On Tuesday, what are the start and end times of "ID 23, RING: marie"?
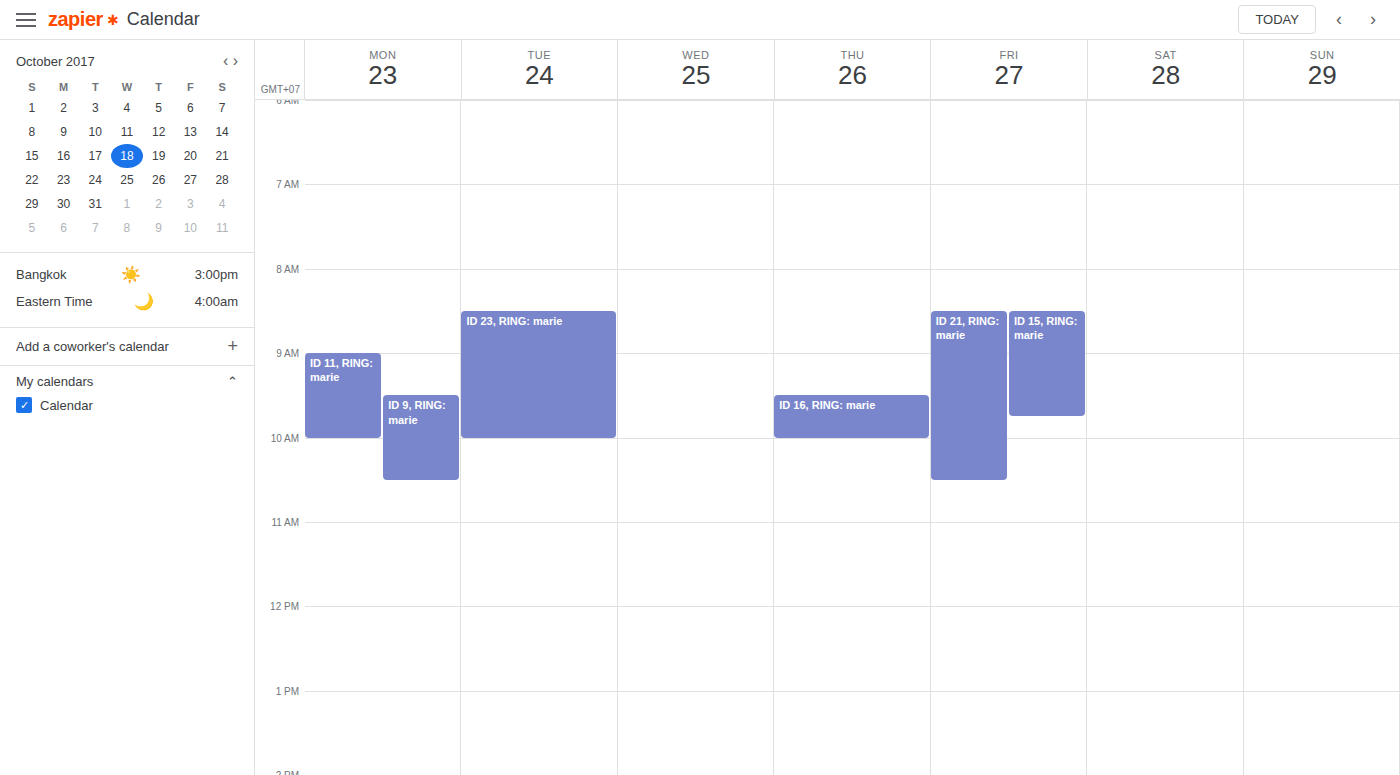
8:30 AM to 10:00 AM